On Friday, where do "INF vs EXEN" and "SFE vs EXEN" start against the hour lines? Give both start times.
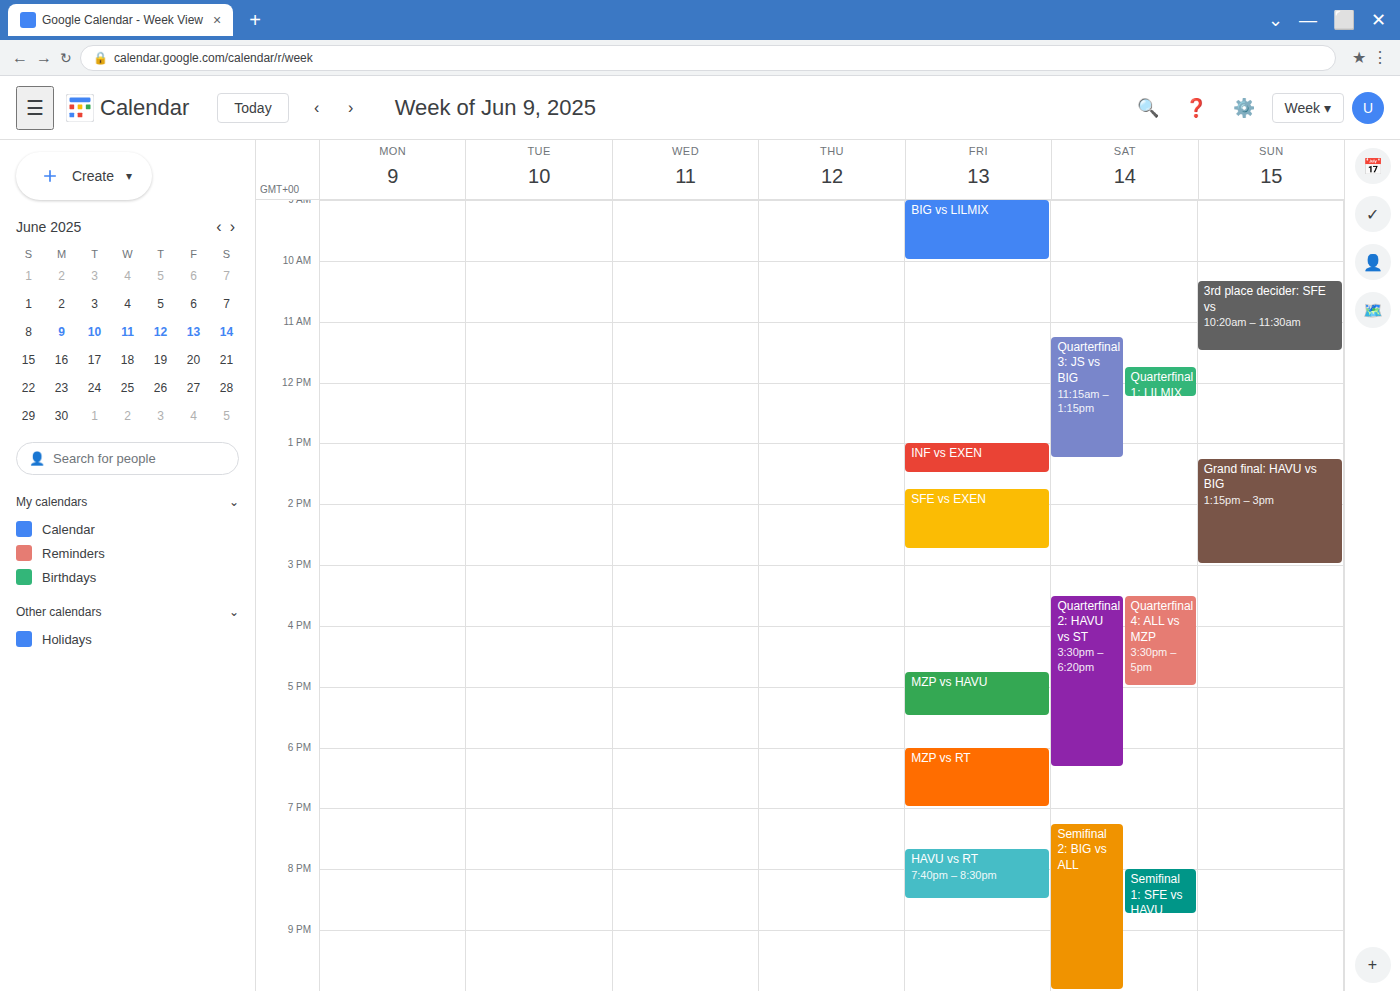
"INF vs EXEN": 1:00 PM, exactly on the 1 PM line. "SFE vs EXEN": 1:45 PM, neither: three quarters of the way from the 1 PM line to the 2 PM line.